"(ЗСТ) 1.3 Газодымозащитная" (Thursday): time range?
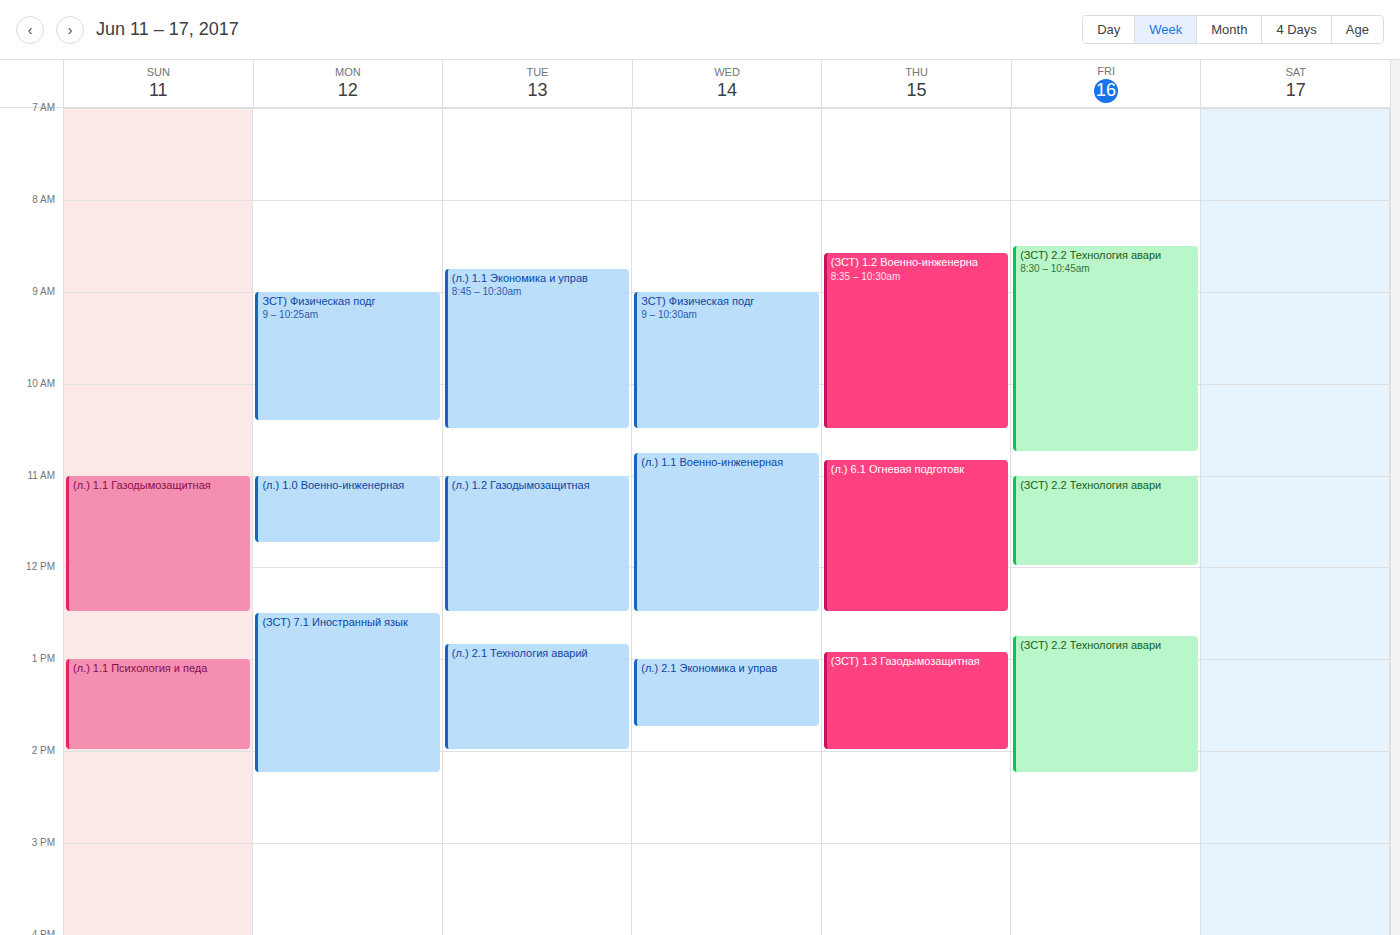
12:55 PM to 2:00 PM